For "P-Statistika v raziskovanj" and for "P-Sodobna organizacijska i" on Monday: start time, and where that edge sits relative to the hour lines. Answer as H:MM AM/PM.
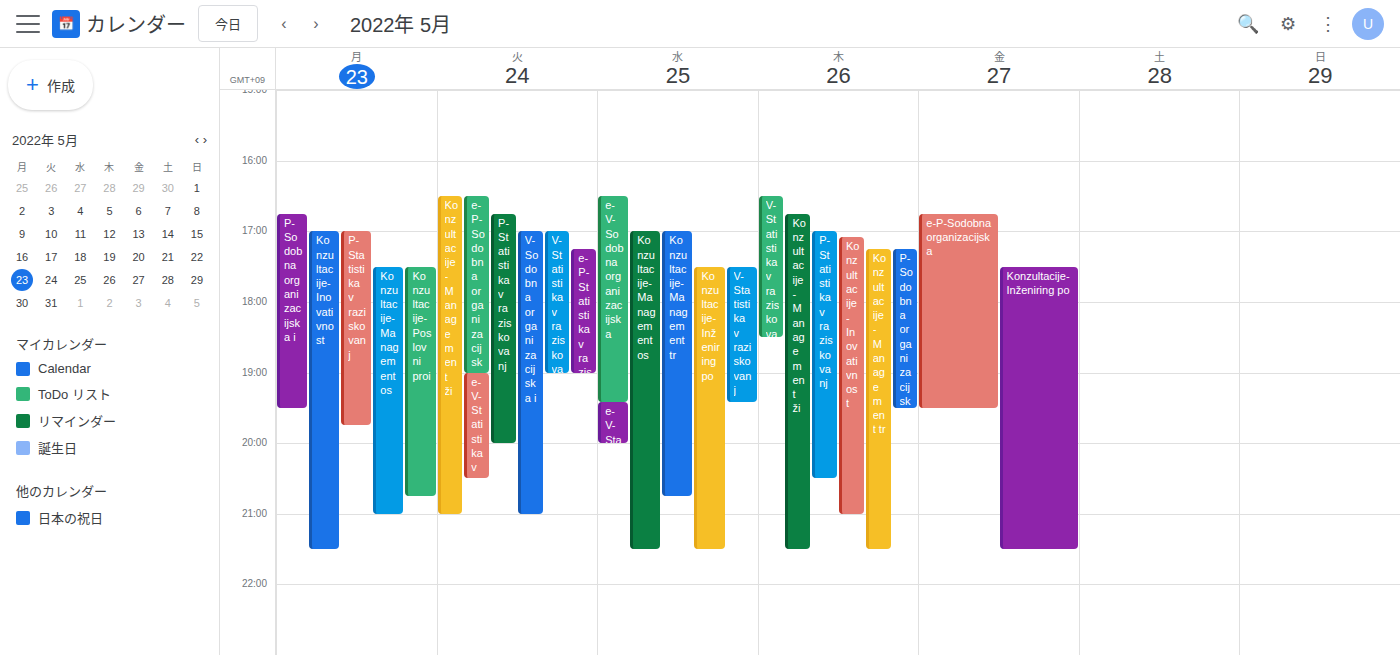
"P-Statistika v raziskovanj": 5:00 PM, exactly on the 5 PM line. "P-Sodobna organizacijska i": 4:45 PM, neither: three quarters of the way from the 4 PM line to the 5 PM line.